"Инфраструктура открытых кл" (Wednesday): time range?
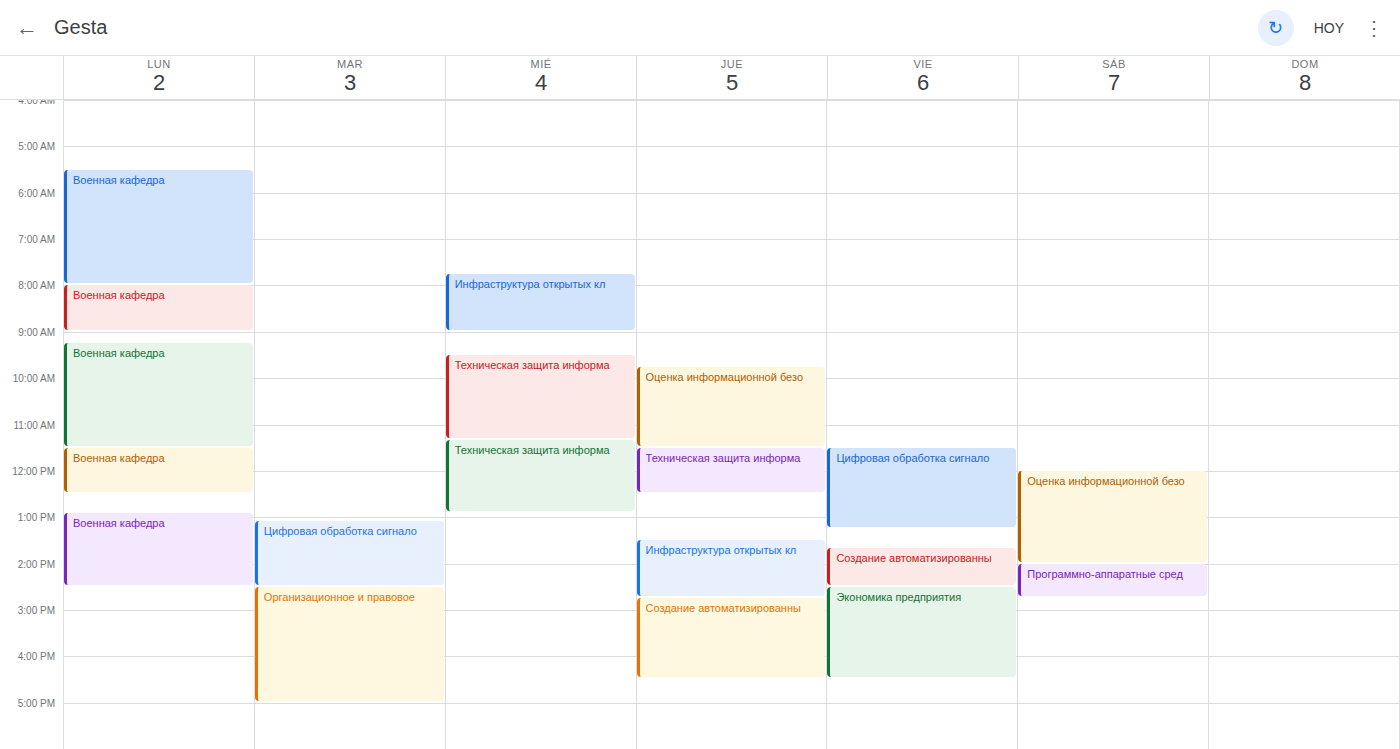
07:45 to 09:00